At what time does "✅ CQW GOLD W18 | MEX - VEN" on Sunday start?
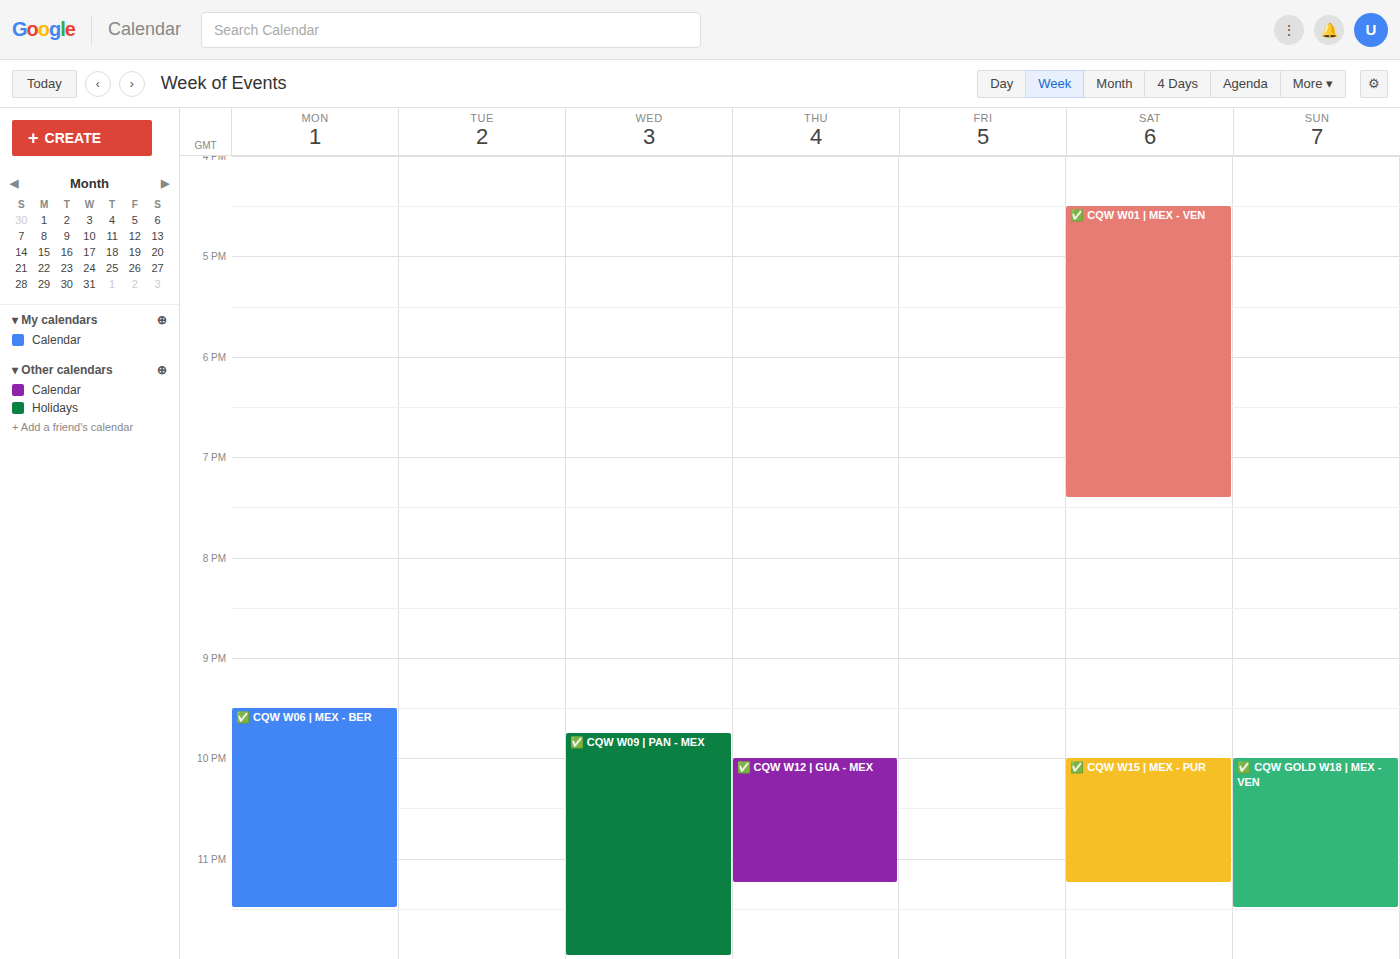
22:00